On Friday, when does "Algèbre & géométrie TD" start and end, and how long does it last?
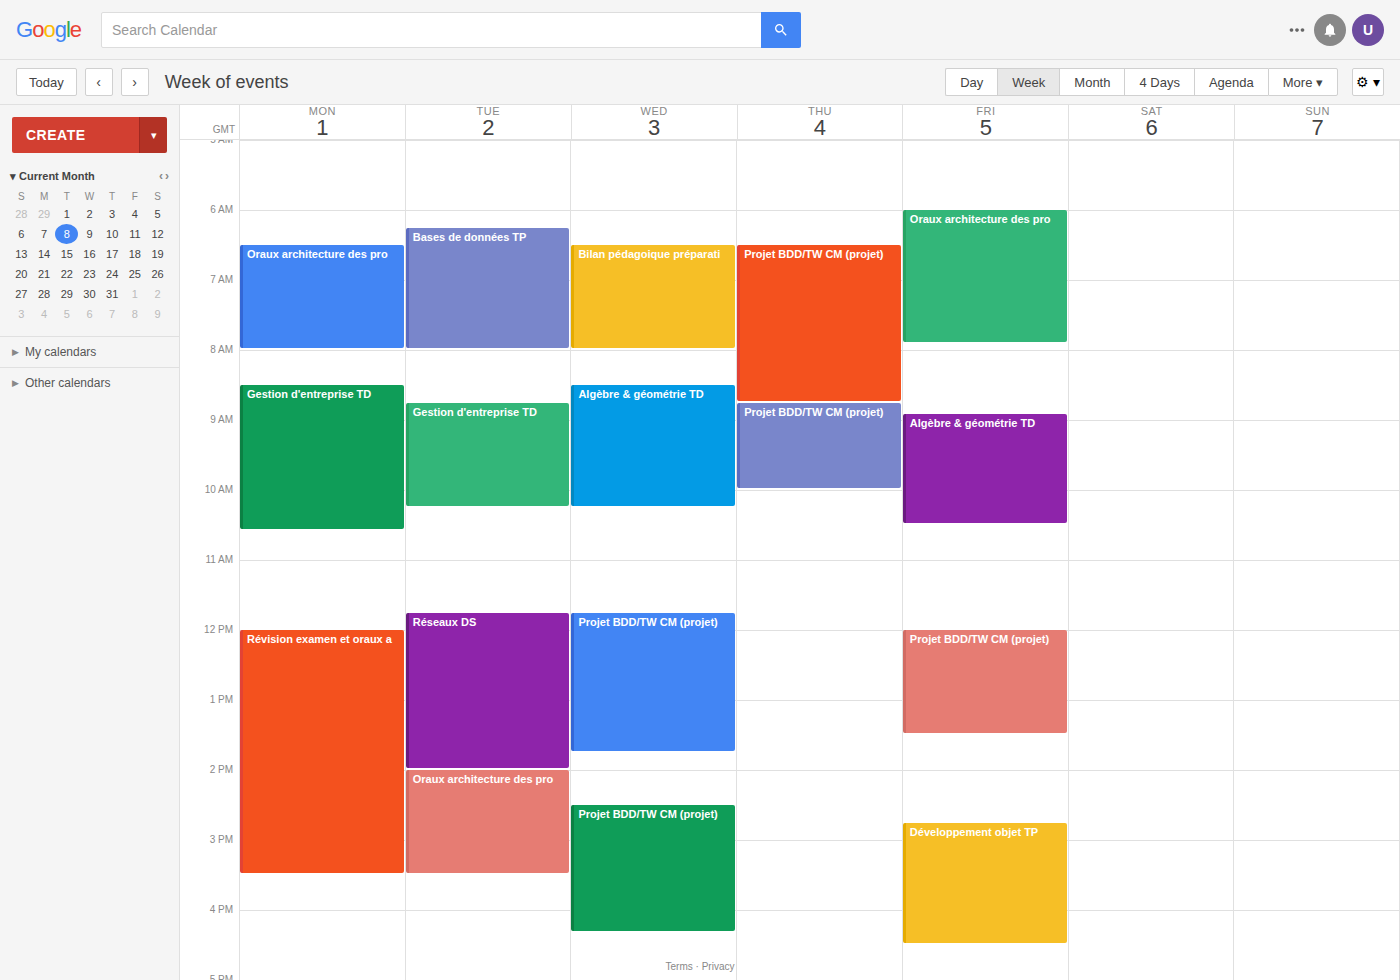
8:55 AM to 10:30 AM, 1 hour 35 minutes